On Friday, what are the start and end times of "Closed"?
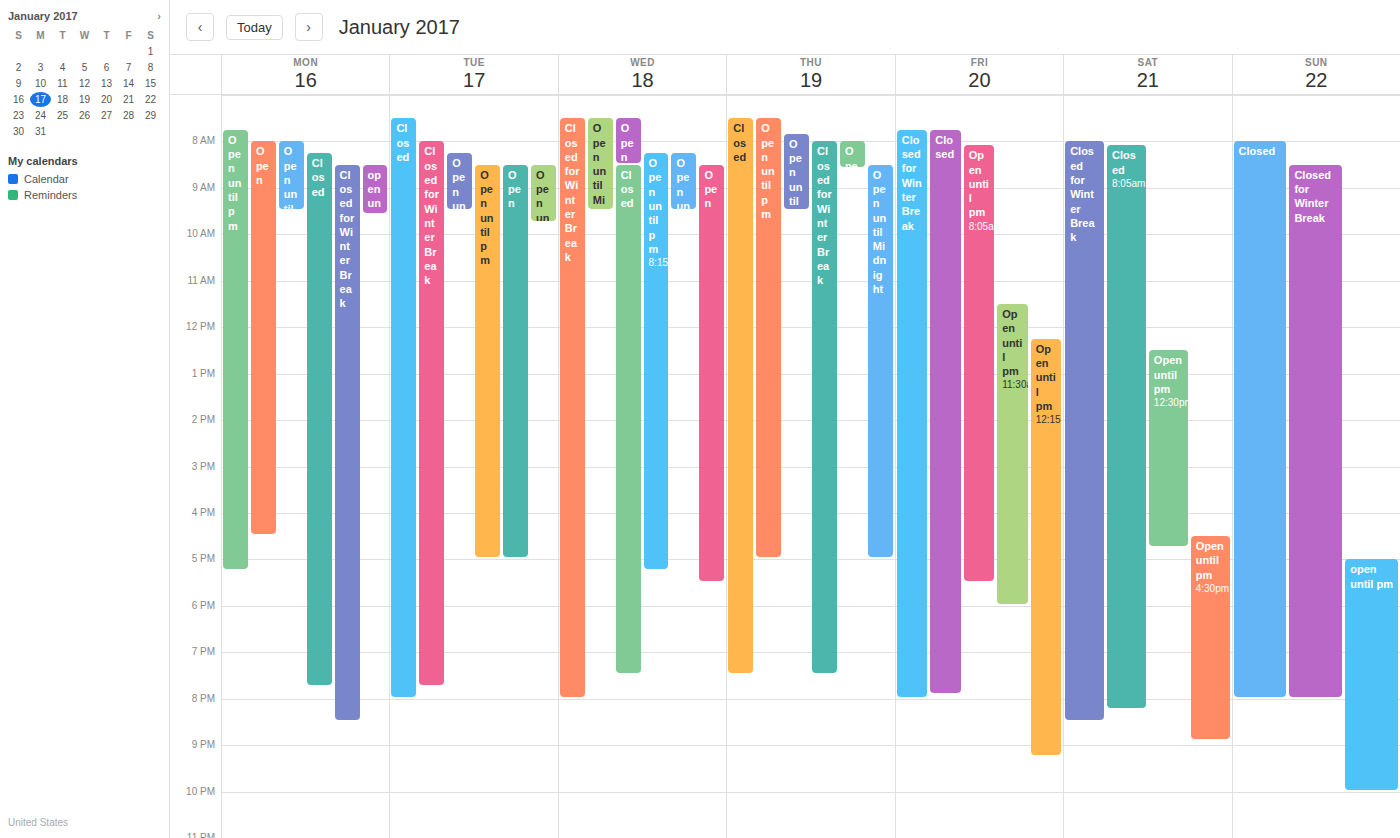
7:45 AM to 7:55 PM